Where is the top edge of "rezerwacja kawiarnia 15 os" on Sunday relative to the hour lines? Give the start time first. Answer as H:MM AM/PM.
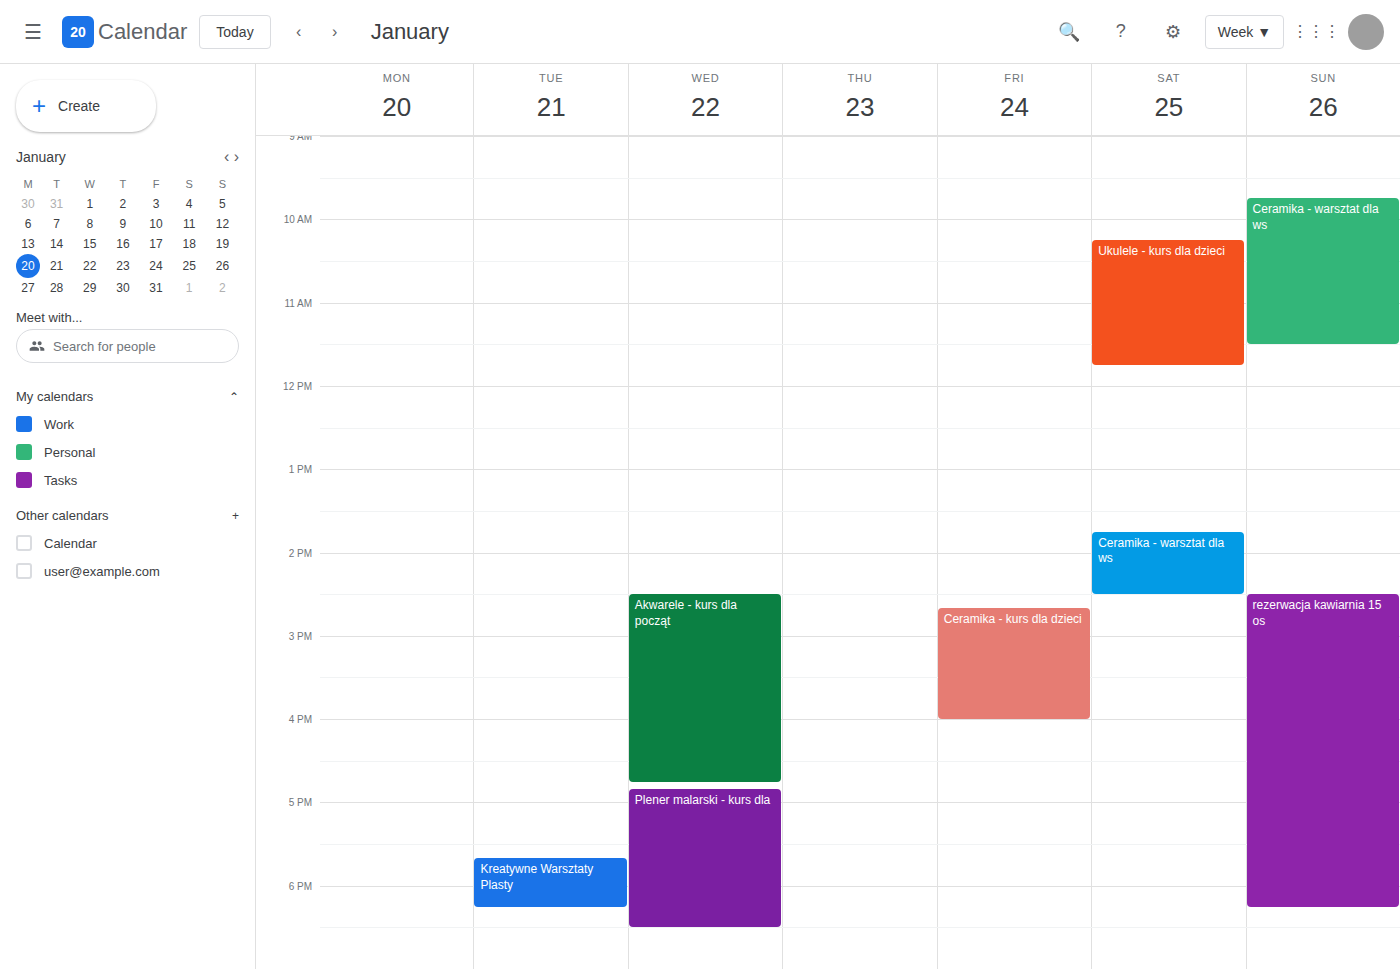
2:30 PM -- halfway between the 2 PM and 3 PM lines.